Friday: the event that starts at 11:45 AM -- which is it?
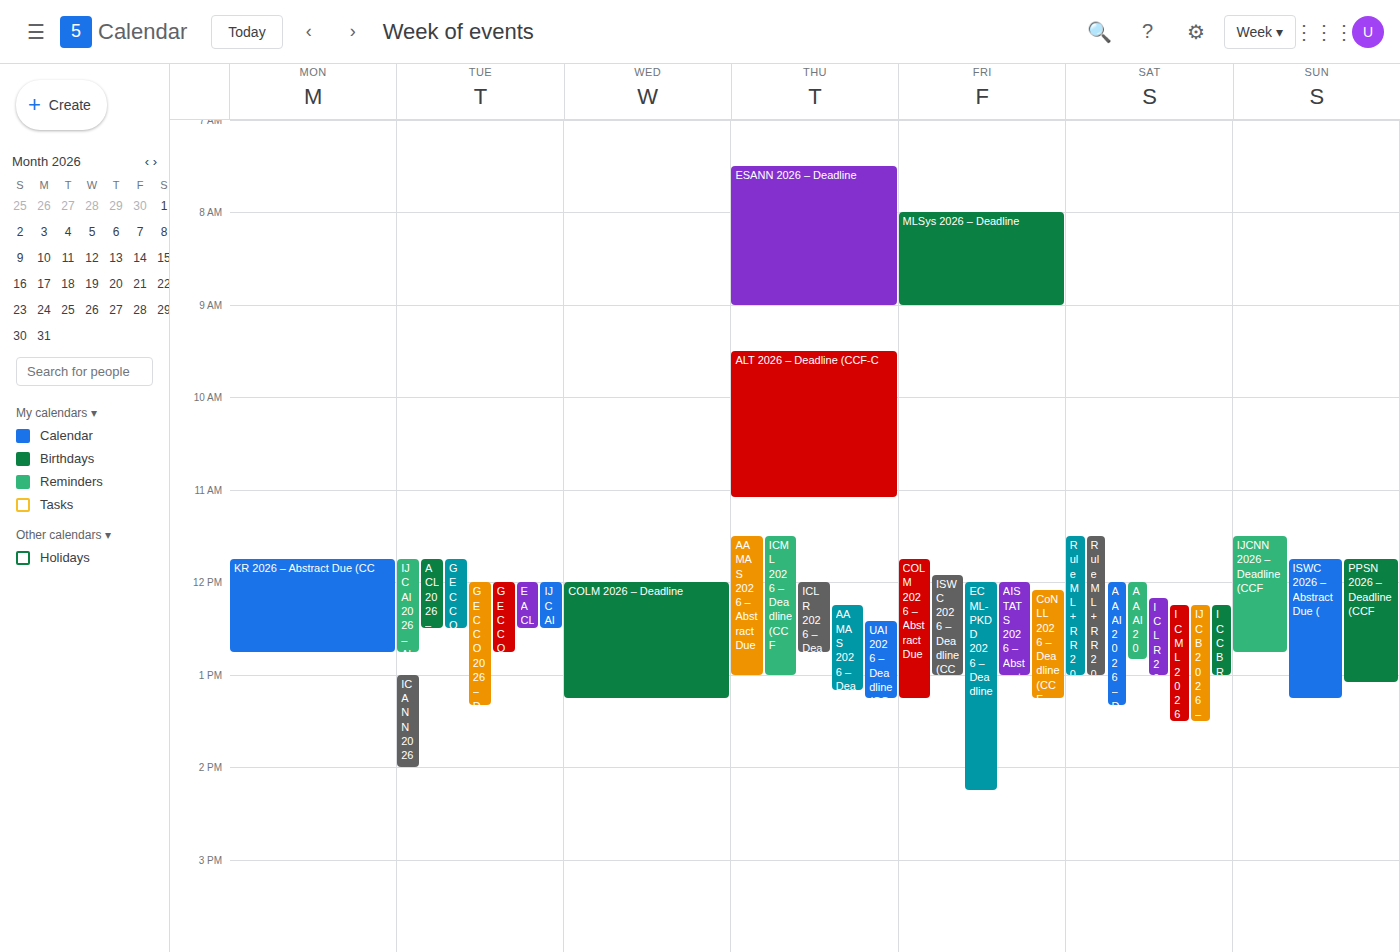
"COLM 2026 – Abstract Due"